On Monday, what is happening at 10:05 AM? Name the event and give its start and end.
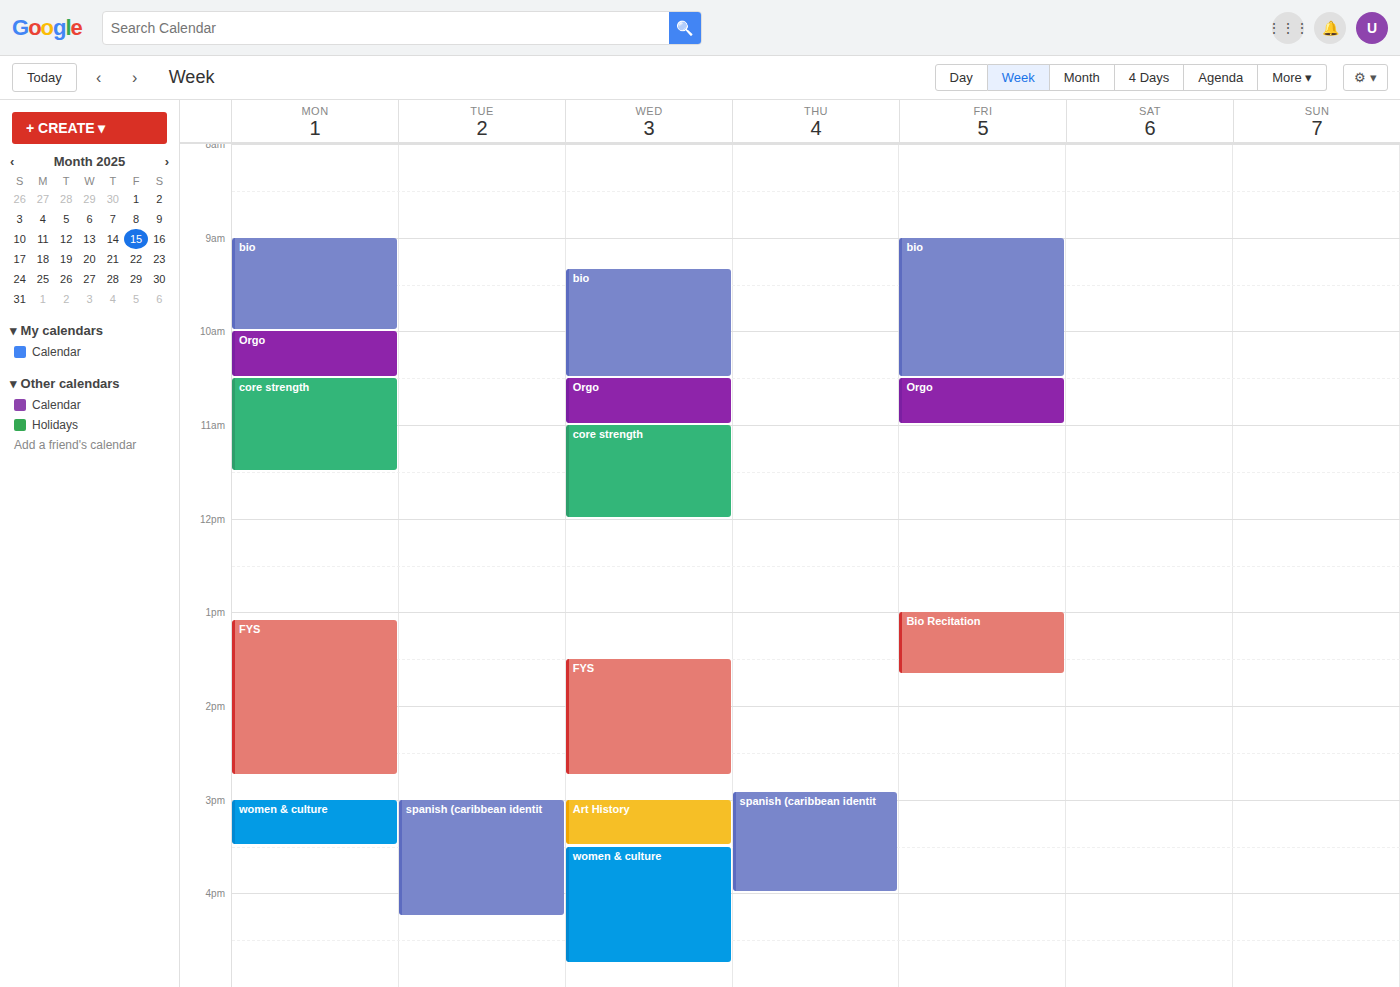
"Orgo", 10:00 AM to 10:30 AM